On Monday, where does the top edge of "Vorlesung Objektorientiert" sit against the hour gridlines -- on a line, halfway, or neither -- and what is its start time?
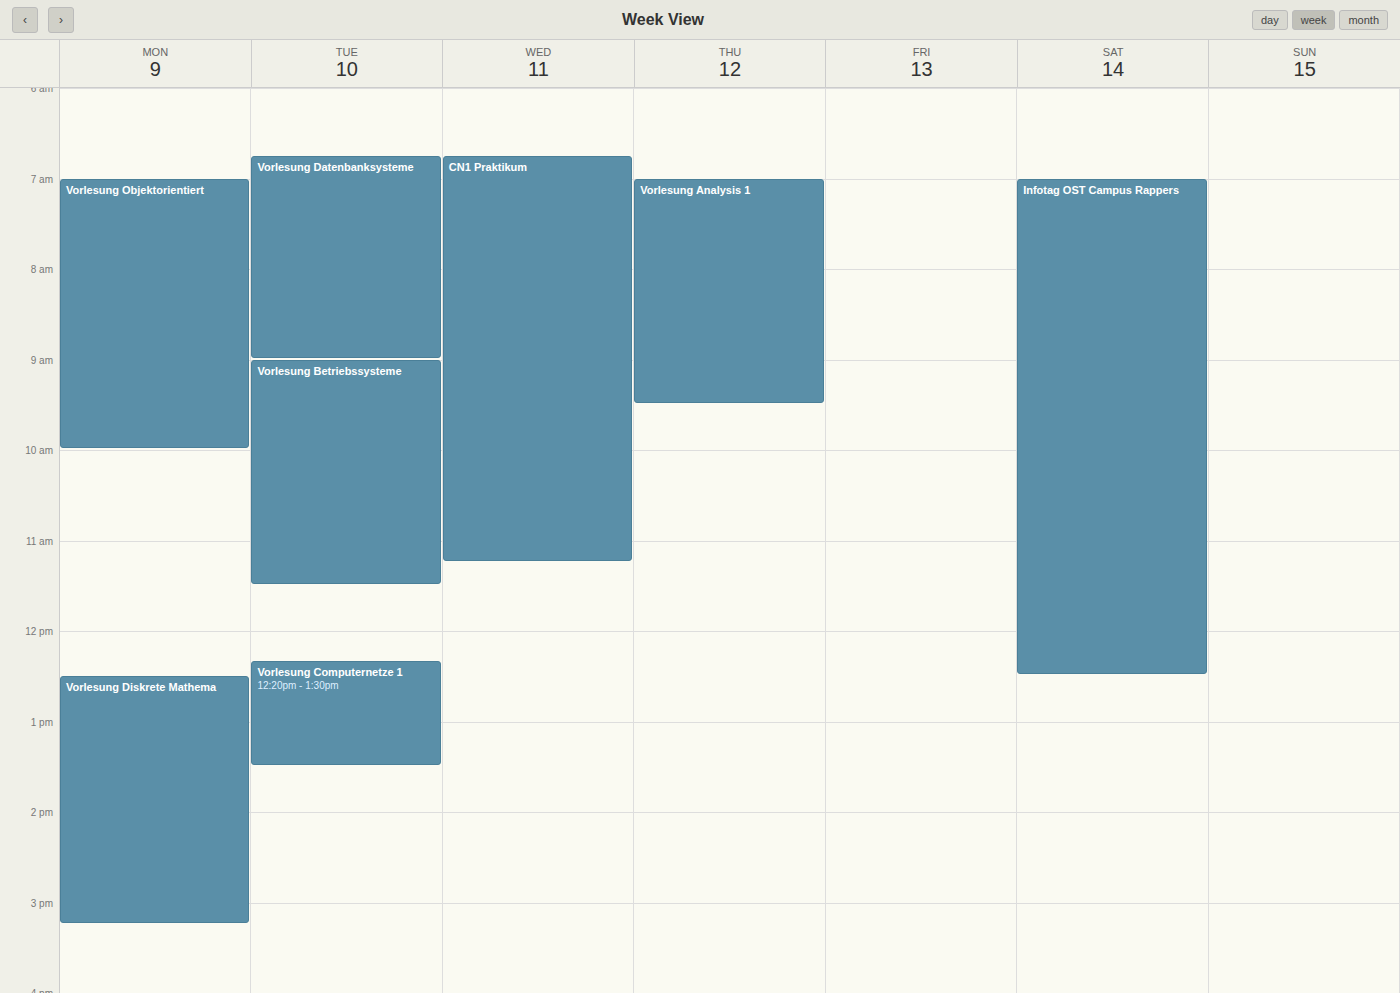
7:00 AM -- exactly on the 7 AM line.